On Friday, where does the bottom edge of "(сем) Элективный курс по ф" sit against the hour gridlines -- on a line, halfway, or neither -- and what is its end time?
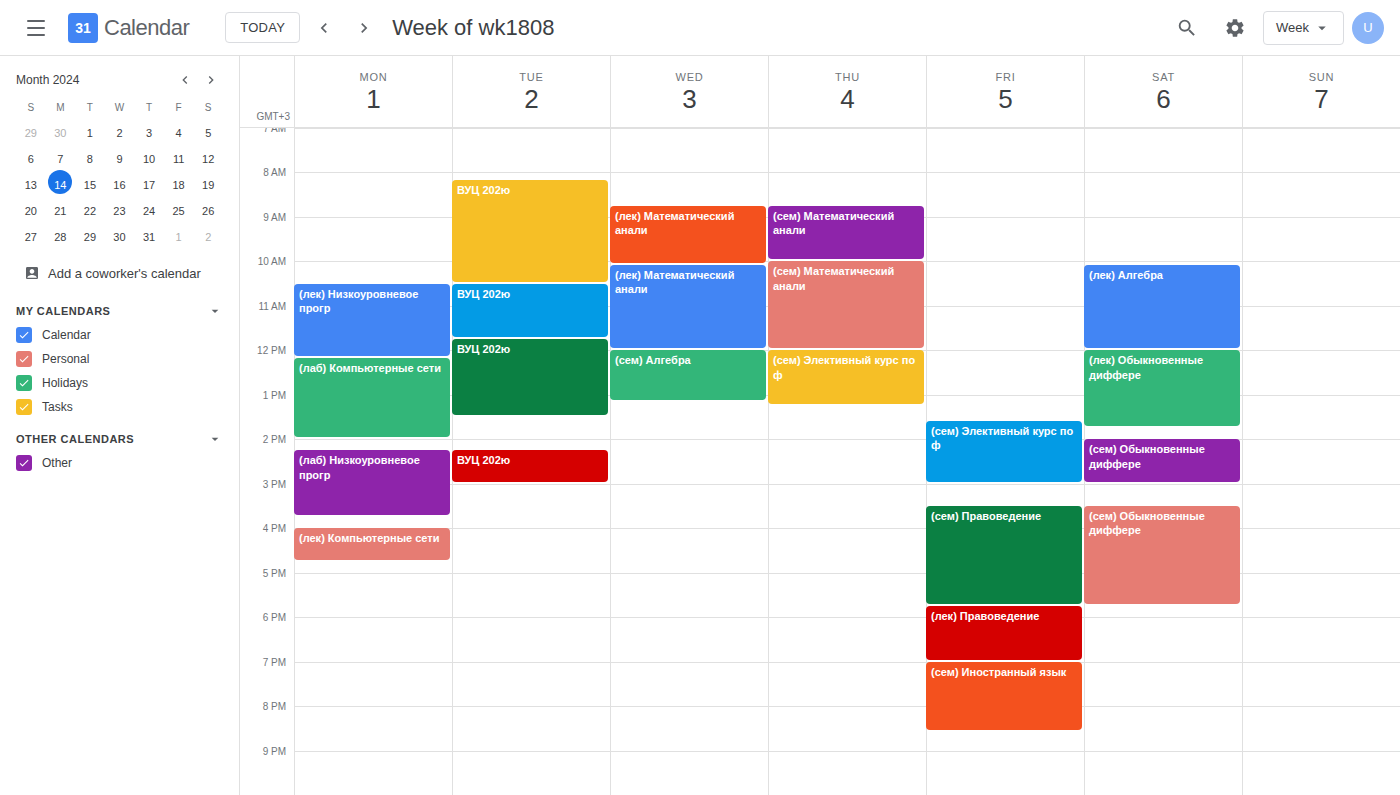
3:00 PM -- exactly on the 3 PM line.